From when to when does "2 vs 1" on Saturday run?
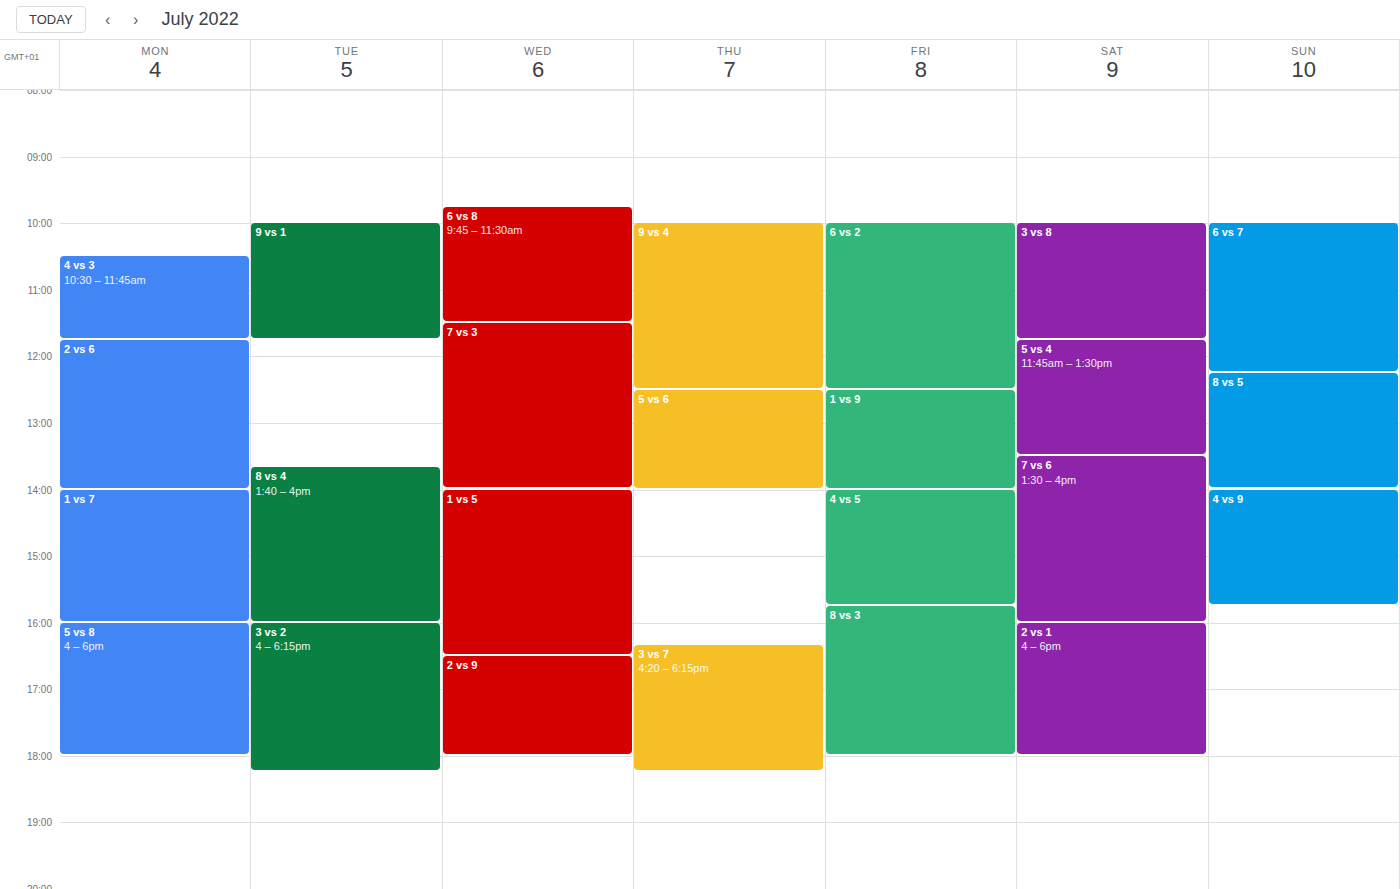
4:00 PM to 6:00 PM